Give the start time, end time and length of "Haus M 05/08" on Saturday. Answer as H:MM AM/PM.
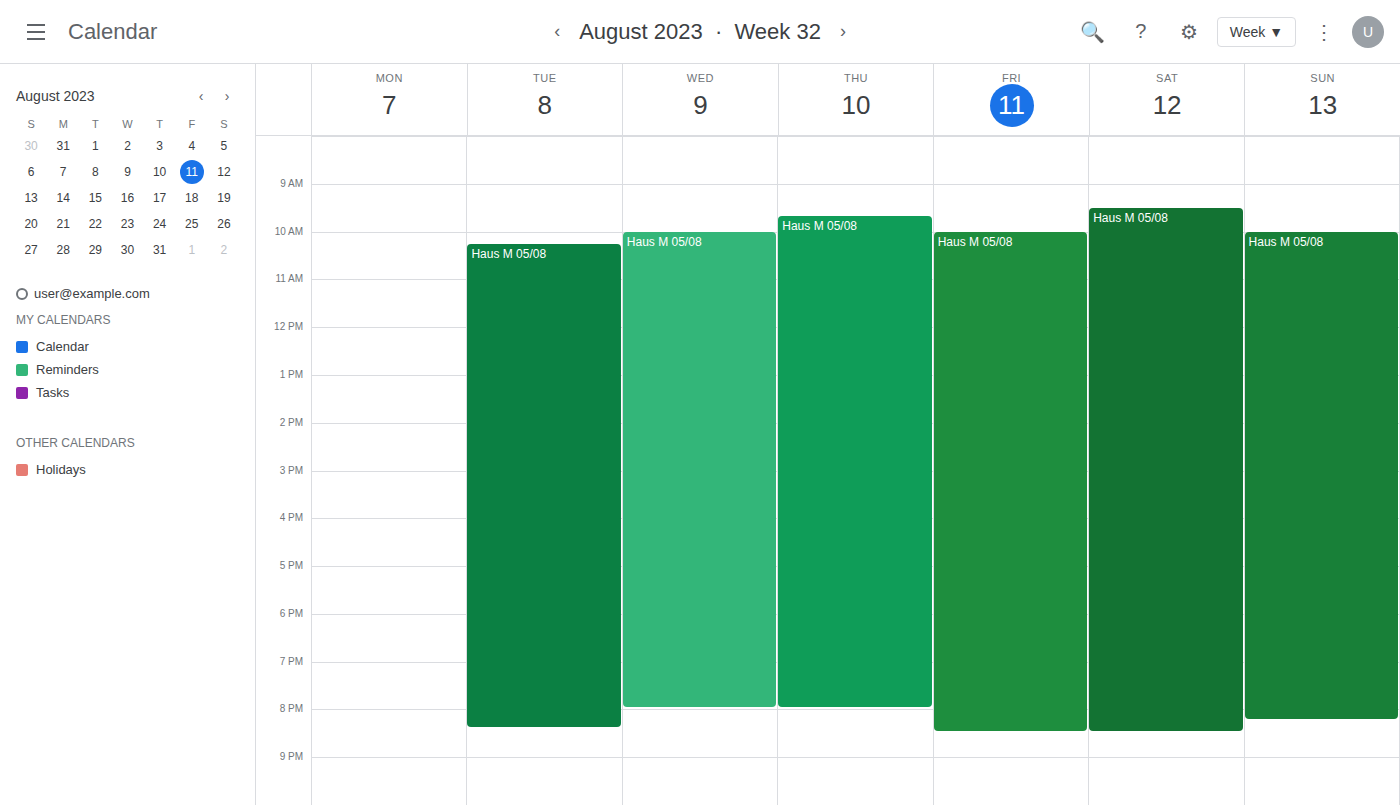
9:30 AM to 8:30 PM, 11 hours